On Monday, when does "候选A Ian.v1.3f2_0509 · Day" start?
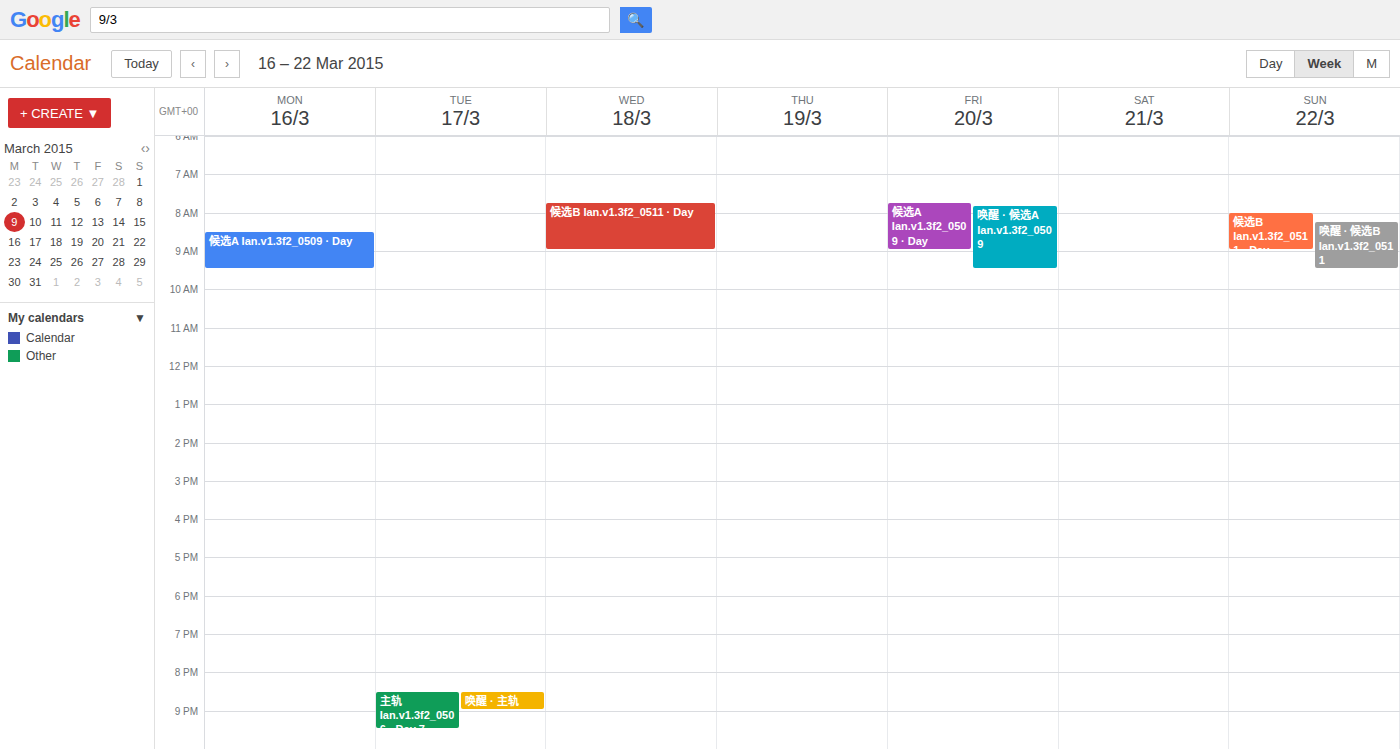
8:30 AM